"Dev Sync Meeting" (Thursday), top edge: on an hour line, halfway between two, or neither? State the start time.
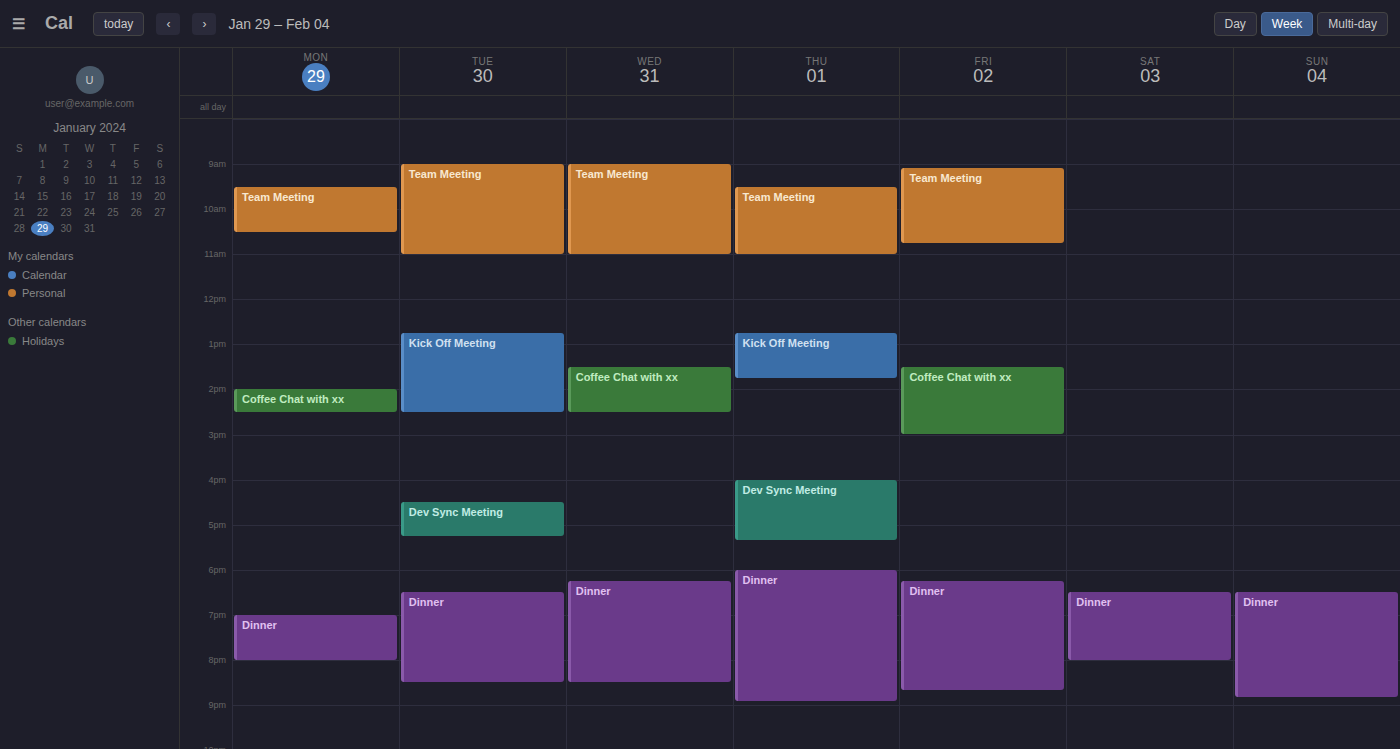
4:00 PM -- exactly on the 4 PM line.